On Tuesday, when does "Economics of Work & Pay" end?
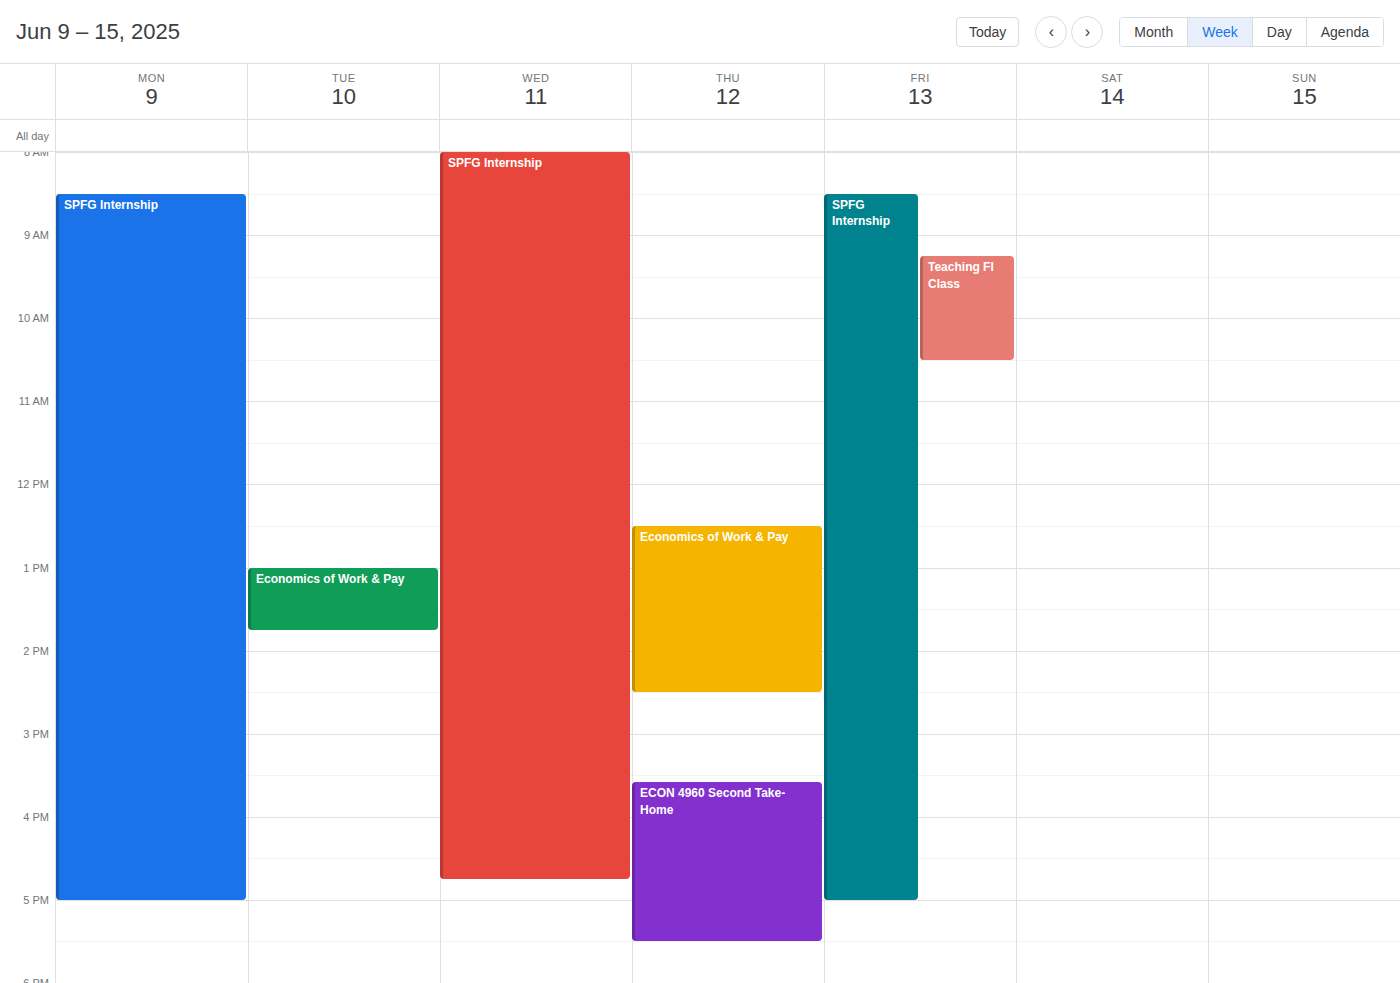
1:45 PM